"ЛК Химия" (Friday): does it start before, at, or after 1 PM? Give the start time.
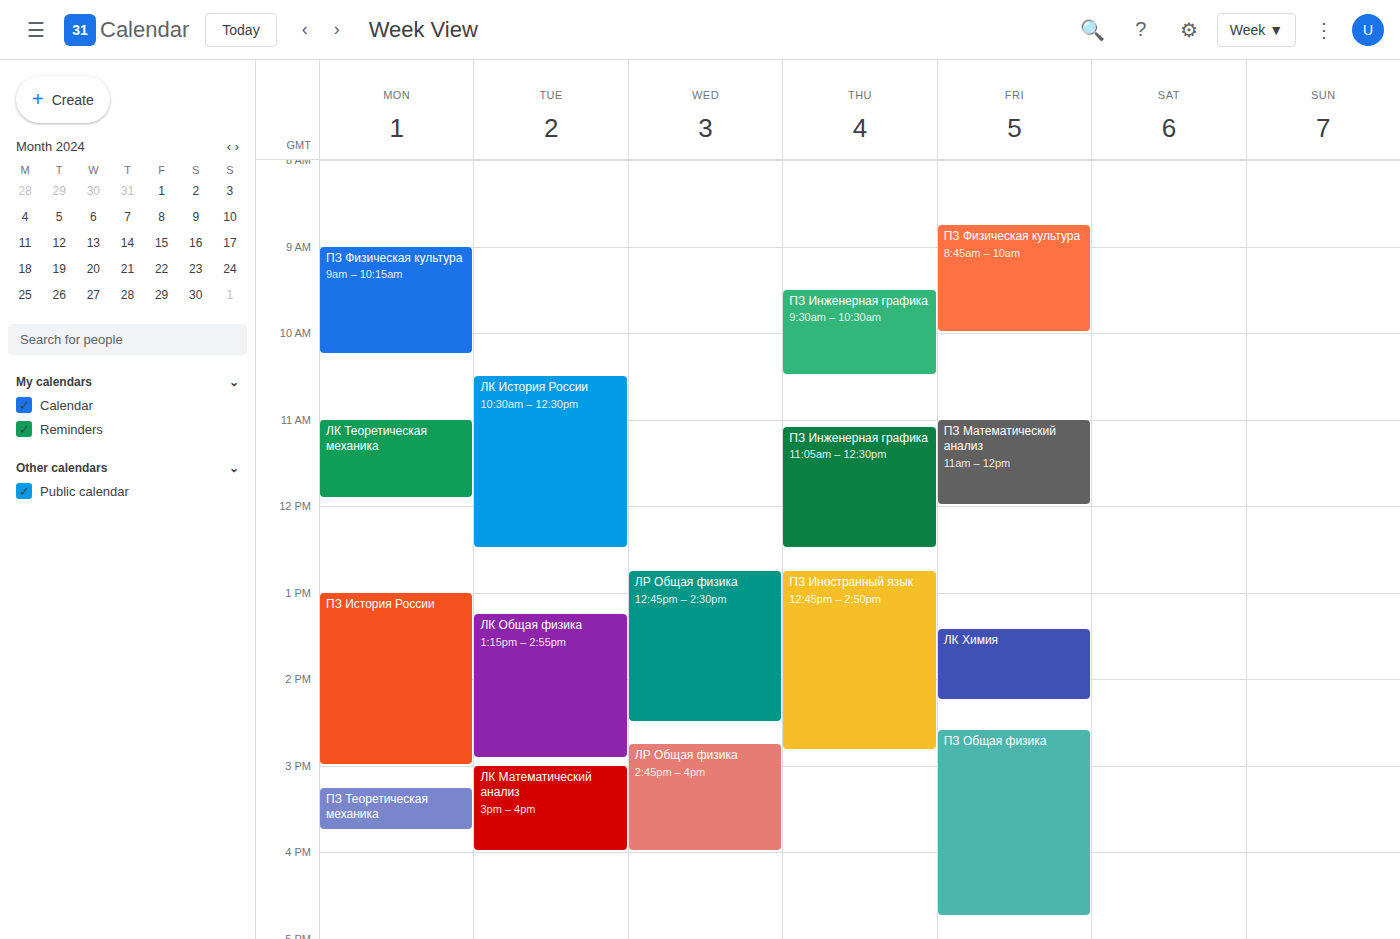
1:25 PM -- after 1 PM, 25 minutes below the 1 PM line.